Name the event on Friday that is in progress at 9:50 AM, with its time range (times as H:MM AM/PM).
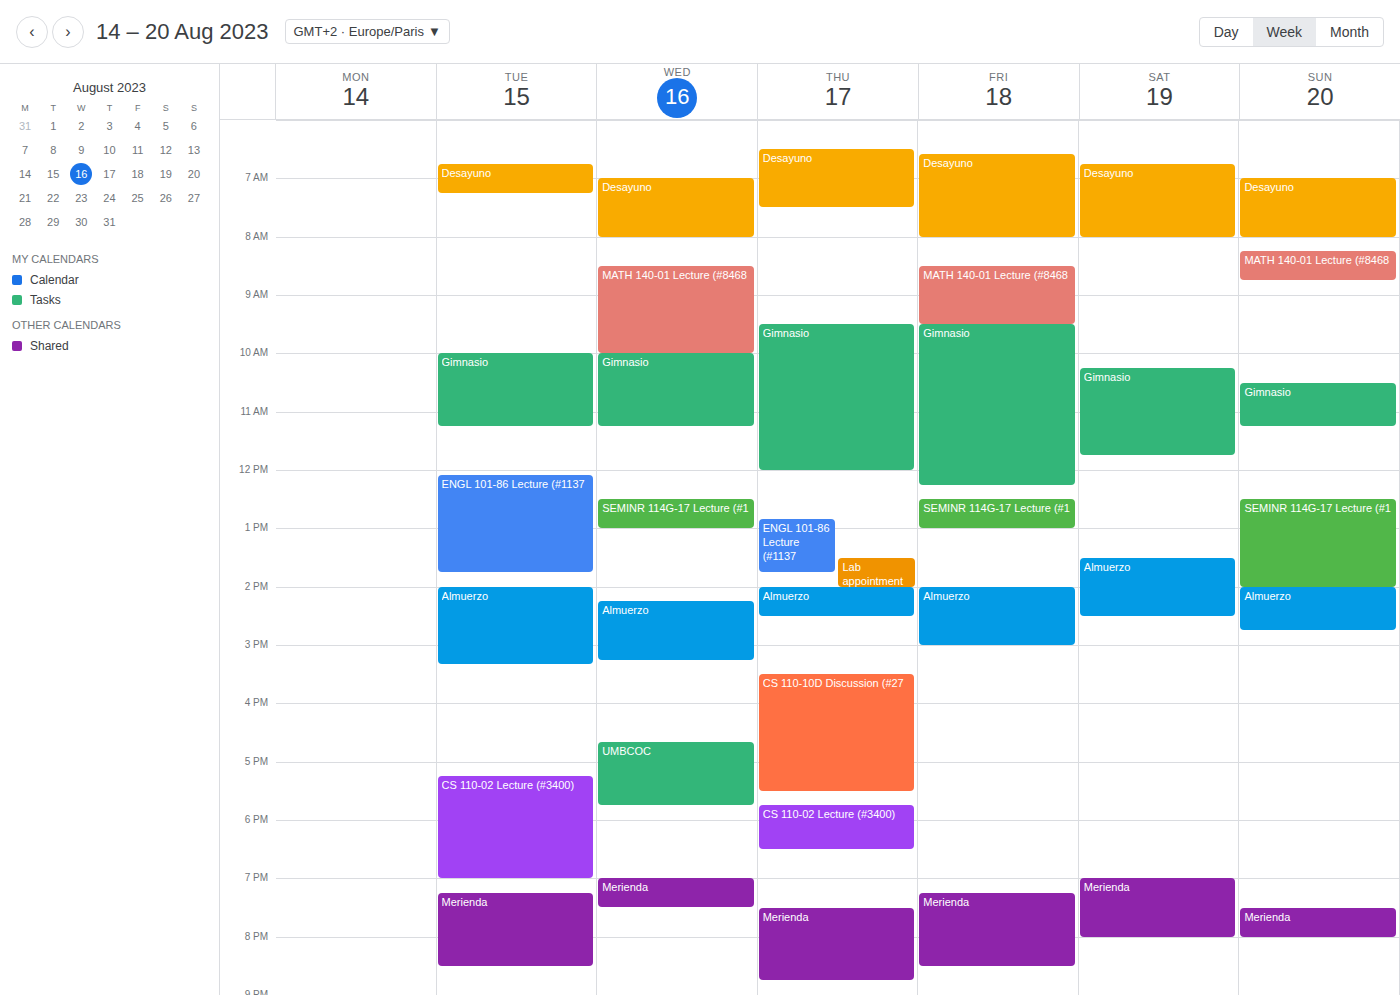
"Gimnasio", 9:30 AM to 12:15 PM